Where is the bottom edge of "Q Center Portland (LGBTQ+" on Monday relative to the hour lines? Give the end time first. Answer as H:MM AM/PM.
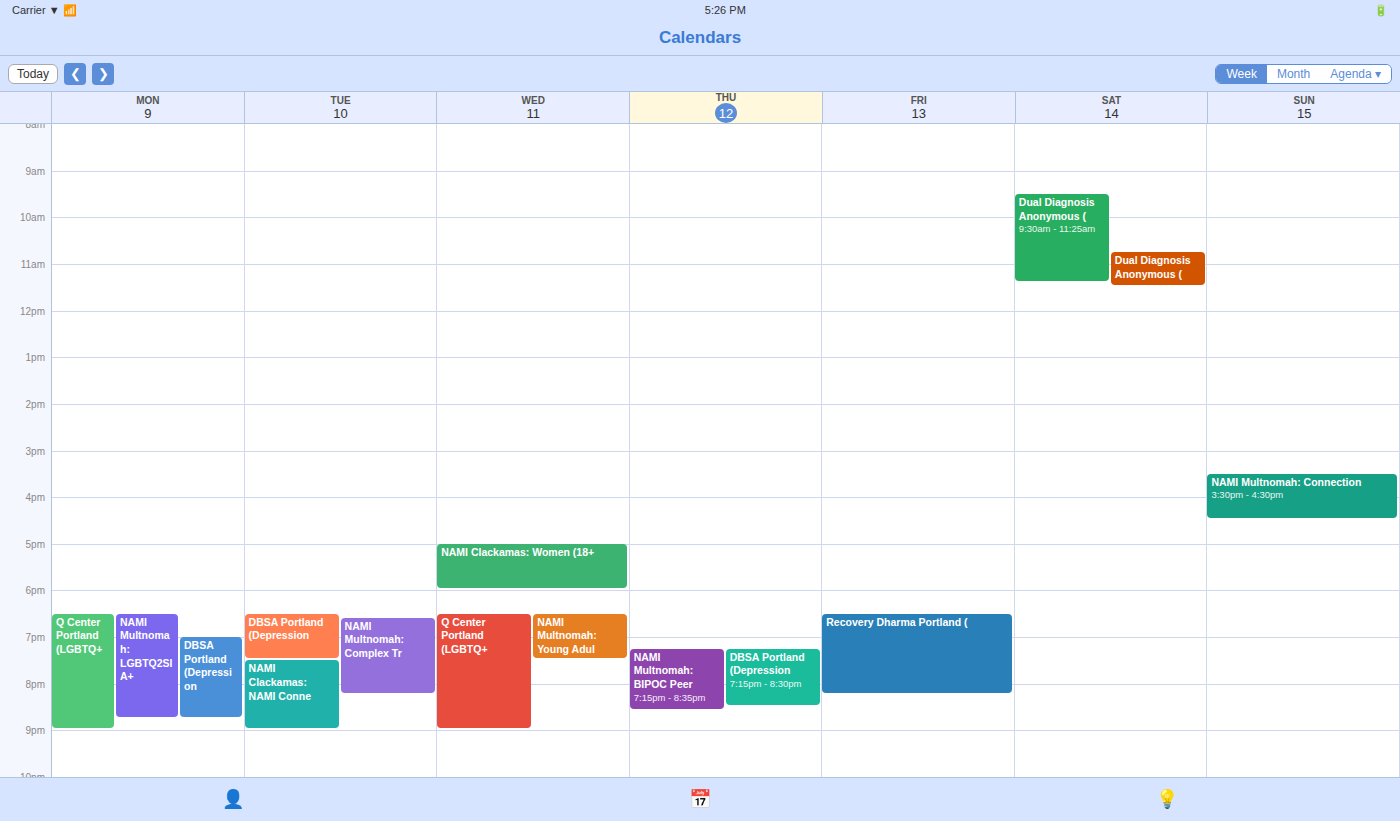
9:00 PM -- exactly on the 9 PM line.